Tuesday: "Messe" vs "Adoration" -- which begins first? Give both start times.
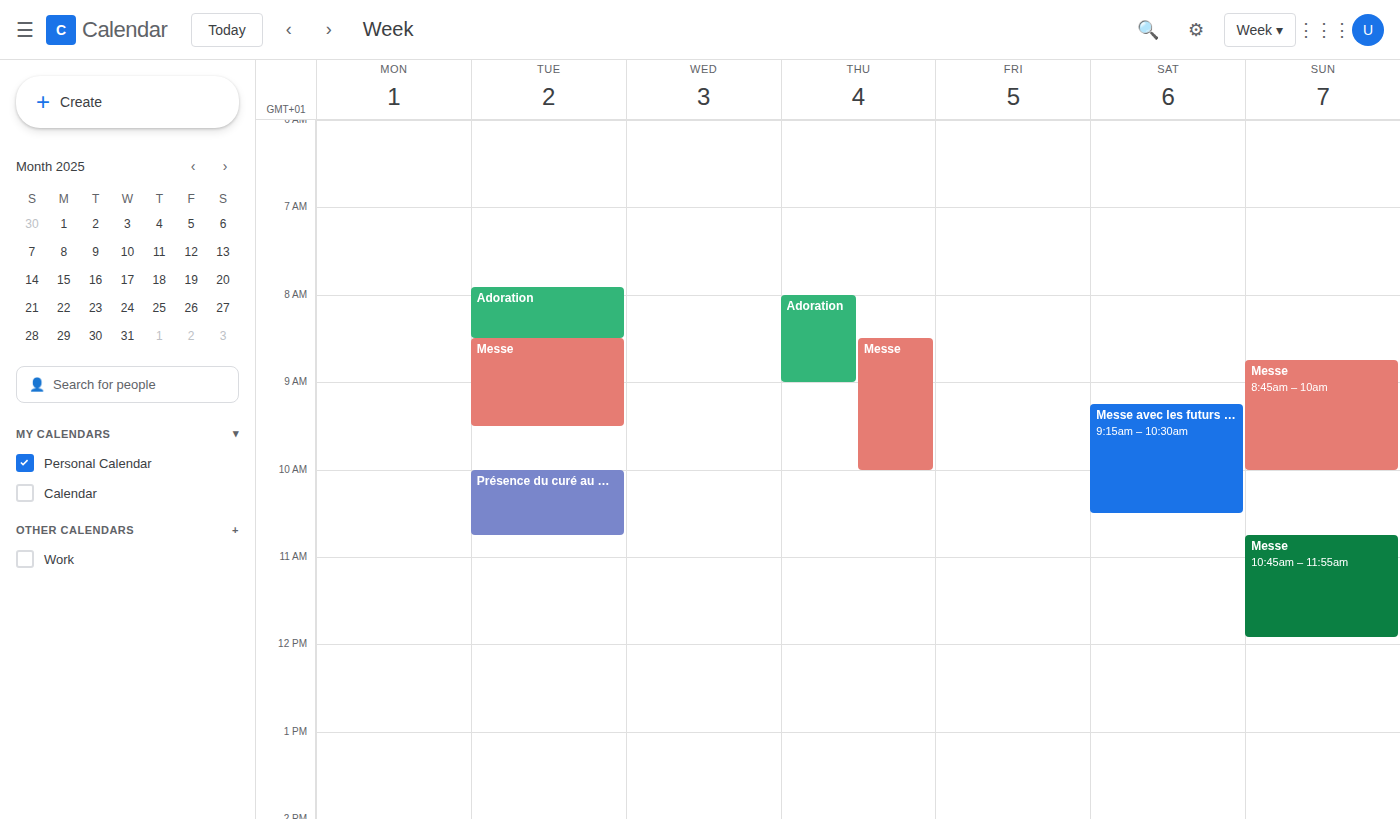
"Adoration" 7:55 AM; "Messe" 8:30 AM.